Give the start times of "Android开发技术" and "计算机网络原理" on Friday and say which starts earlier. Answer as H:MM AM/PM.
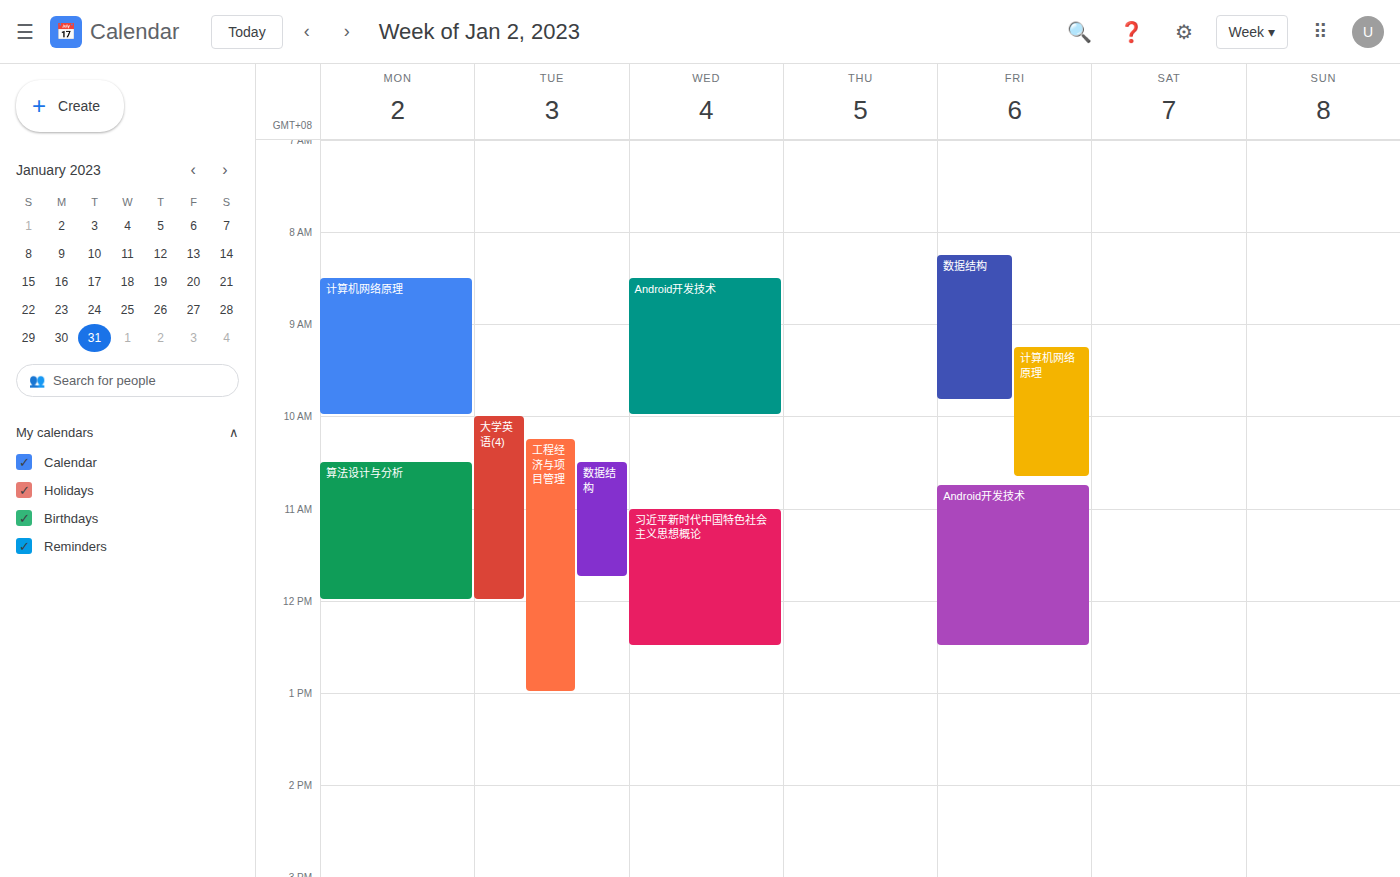
"计算机网络原理" 9:15 AM; "Android开发技术" 10:45 AM.